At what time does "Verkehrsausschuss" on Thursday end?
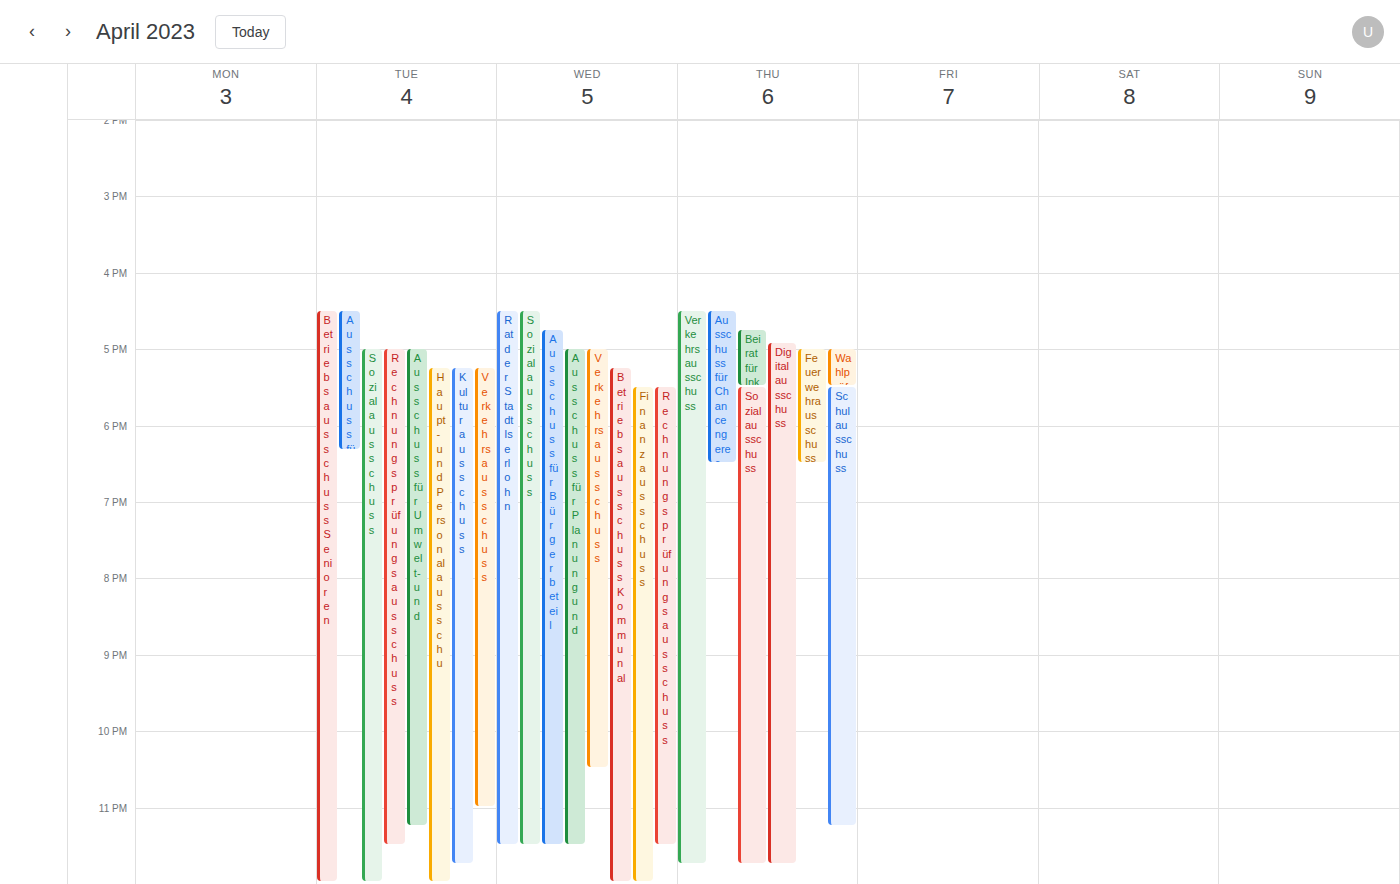
11:45 PM